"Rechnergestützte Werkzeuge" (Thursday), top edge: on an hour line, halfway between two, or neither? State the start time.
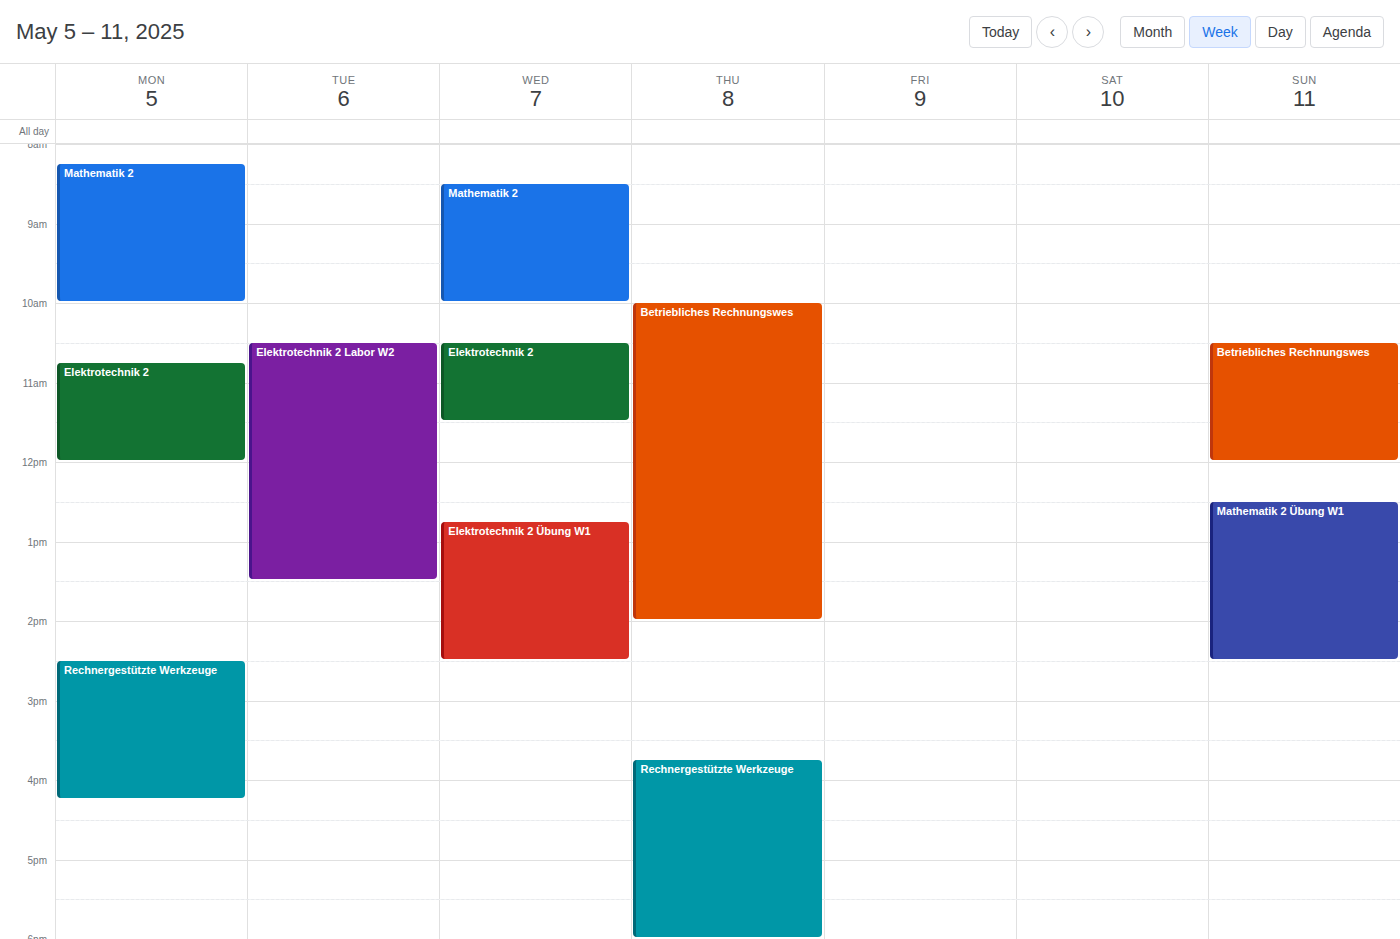
3:45 PM -- neither: three quarters of the way from the 3 PM line to the 4 PM line.